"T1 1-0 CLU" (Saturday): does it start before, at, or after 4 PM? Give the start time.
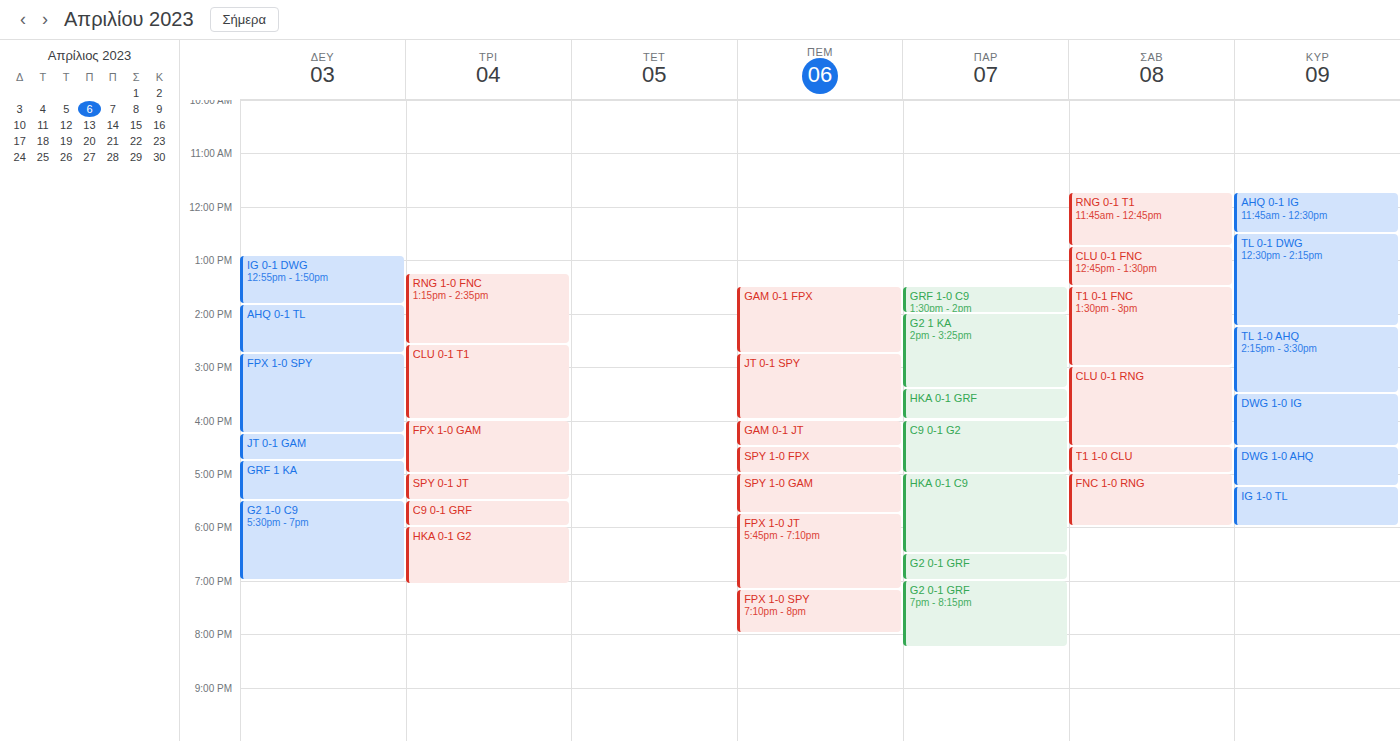
4:30 PM -- after 4 PM, 30 minutes below the 4 PM line.